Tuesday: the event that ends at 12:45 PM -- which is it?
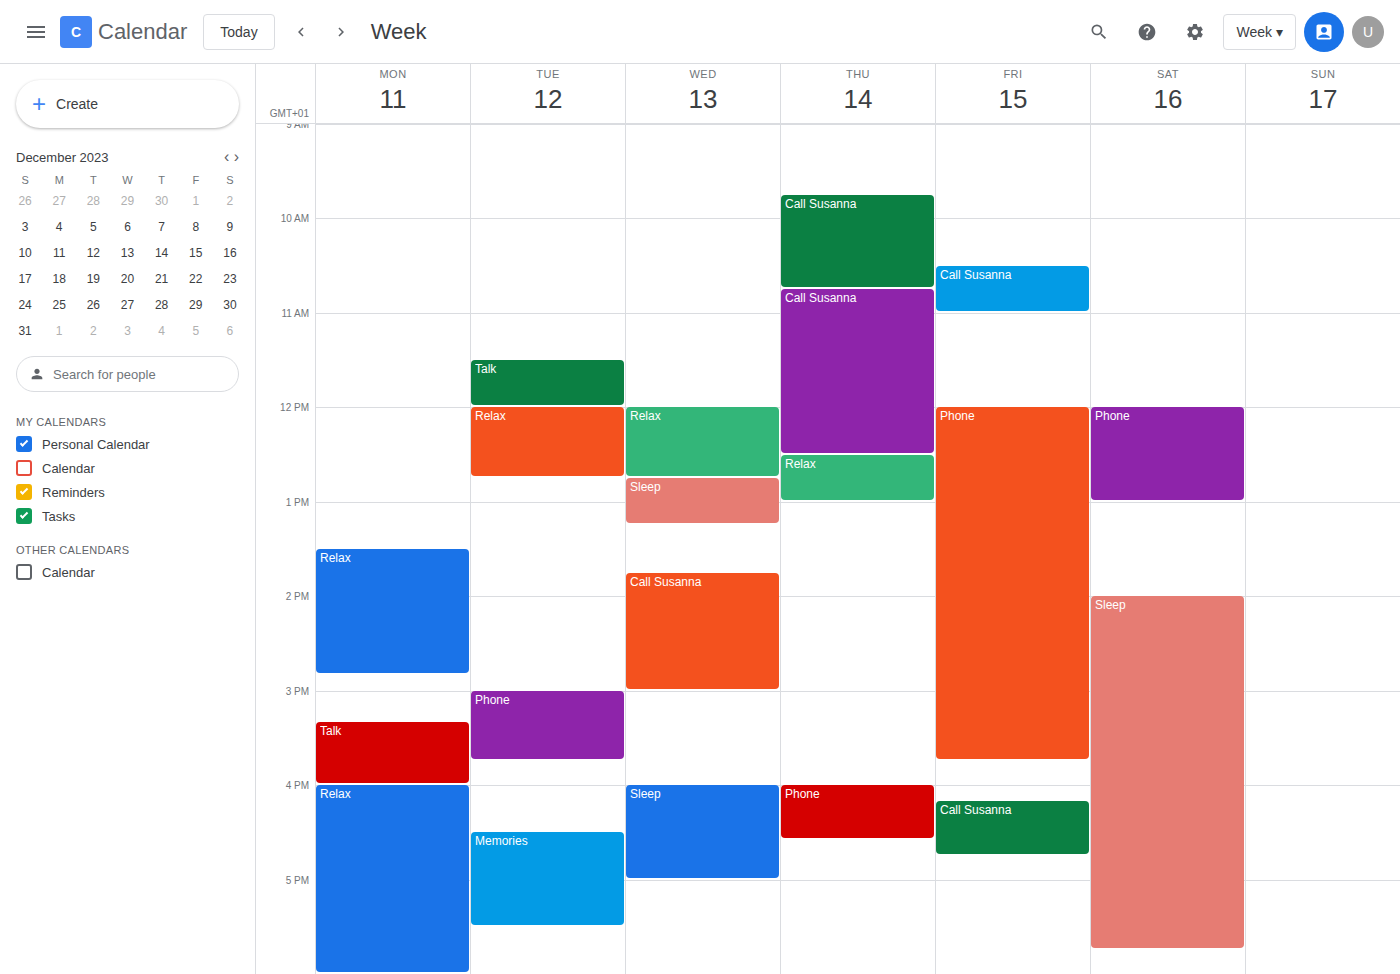
"Relax"